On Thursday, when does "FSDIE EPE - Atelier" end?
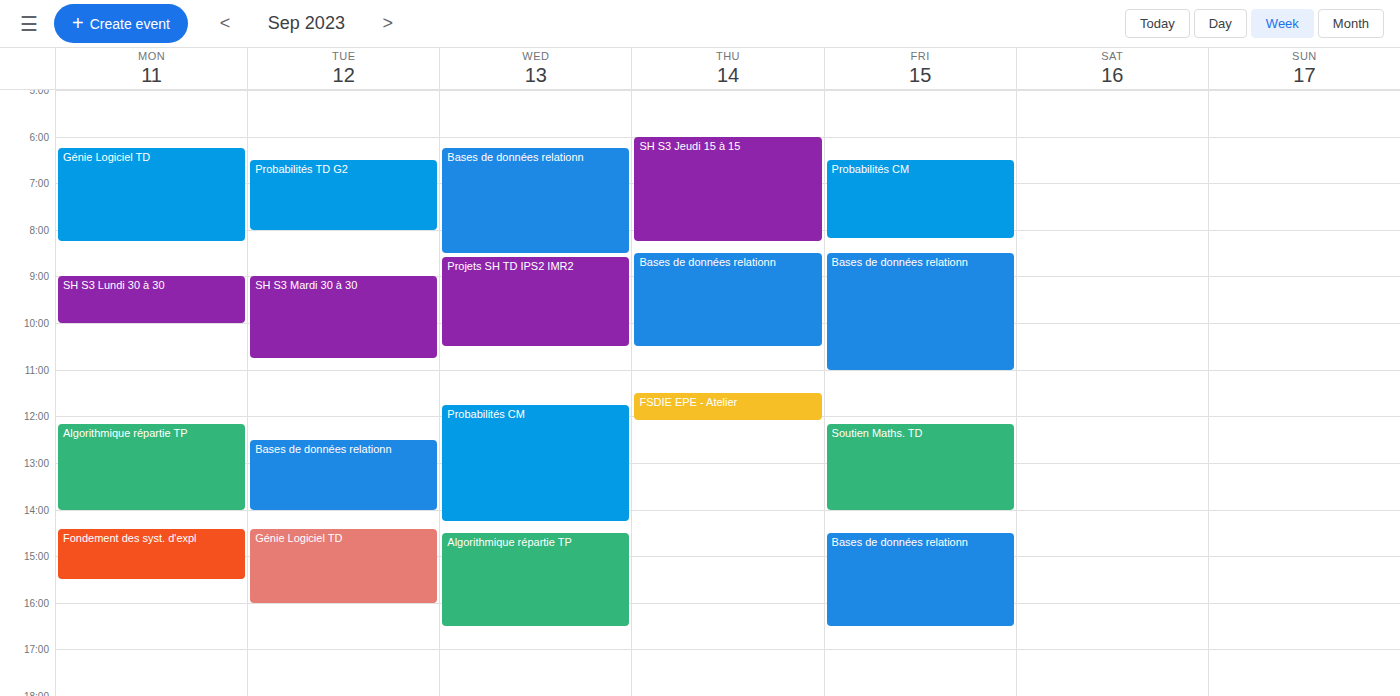
12:05 PM